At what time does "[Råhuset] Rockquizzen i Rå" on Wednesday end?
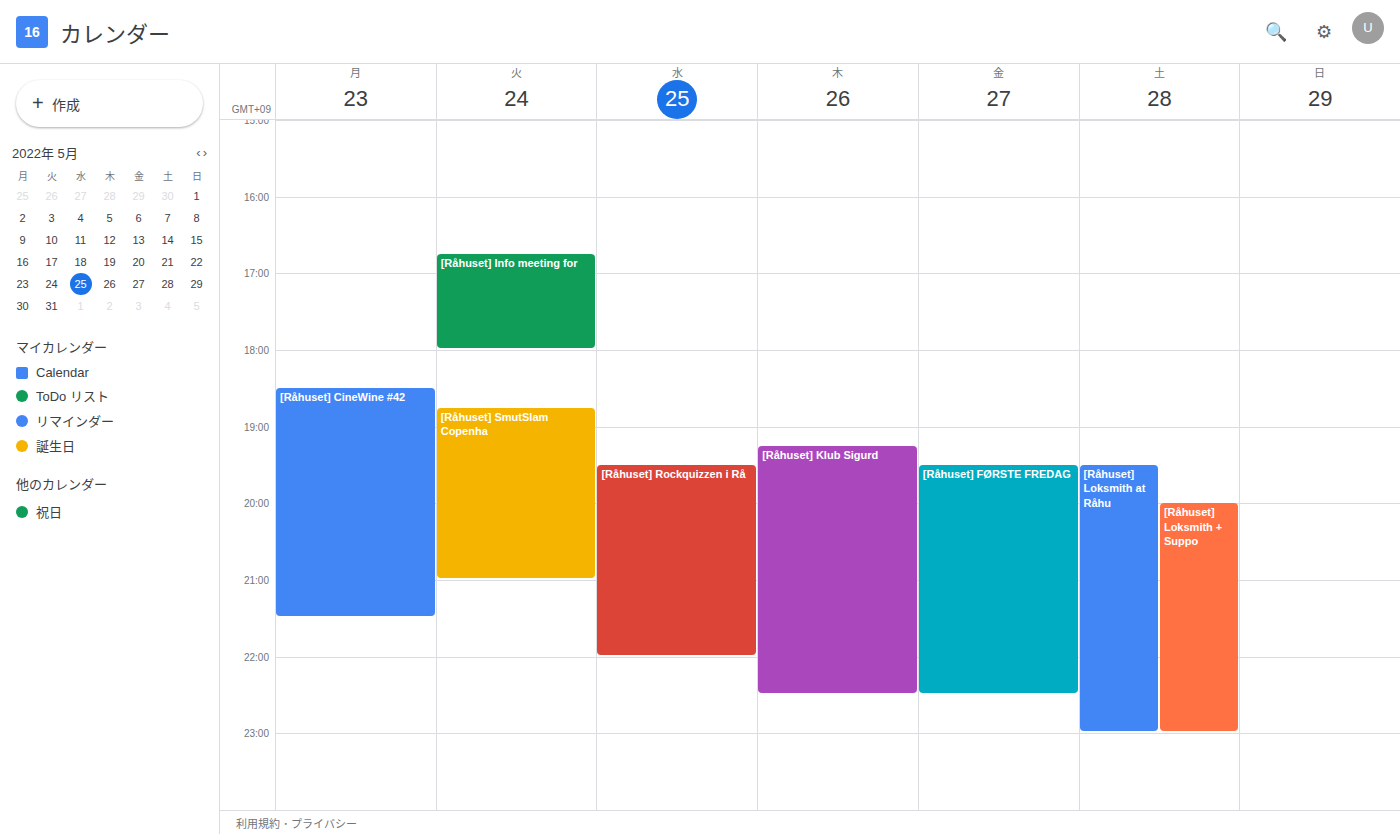
10:00 PM